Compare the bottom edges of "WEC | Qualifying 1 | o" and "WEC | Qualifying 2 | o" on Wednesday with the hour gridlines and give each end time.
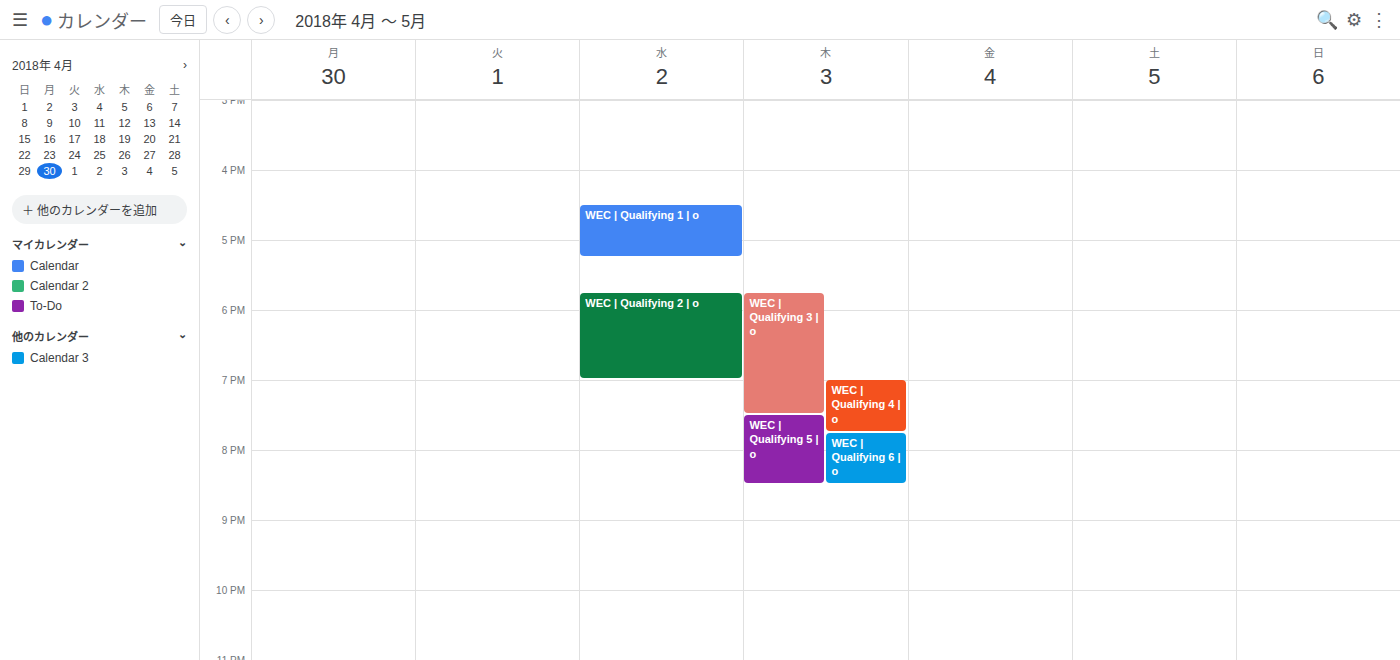
"WEC | Qualifying 1 | o": 5:15 PM, neither: a quarter of the way from the 5 PM line to the 6 PM line. "WEC | Qualifying 2 | o": 7:00 PM, exactly on the 7 PM line.